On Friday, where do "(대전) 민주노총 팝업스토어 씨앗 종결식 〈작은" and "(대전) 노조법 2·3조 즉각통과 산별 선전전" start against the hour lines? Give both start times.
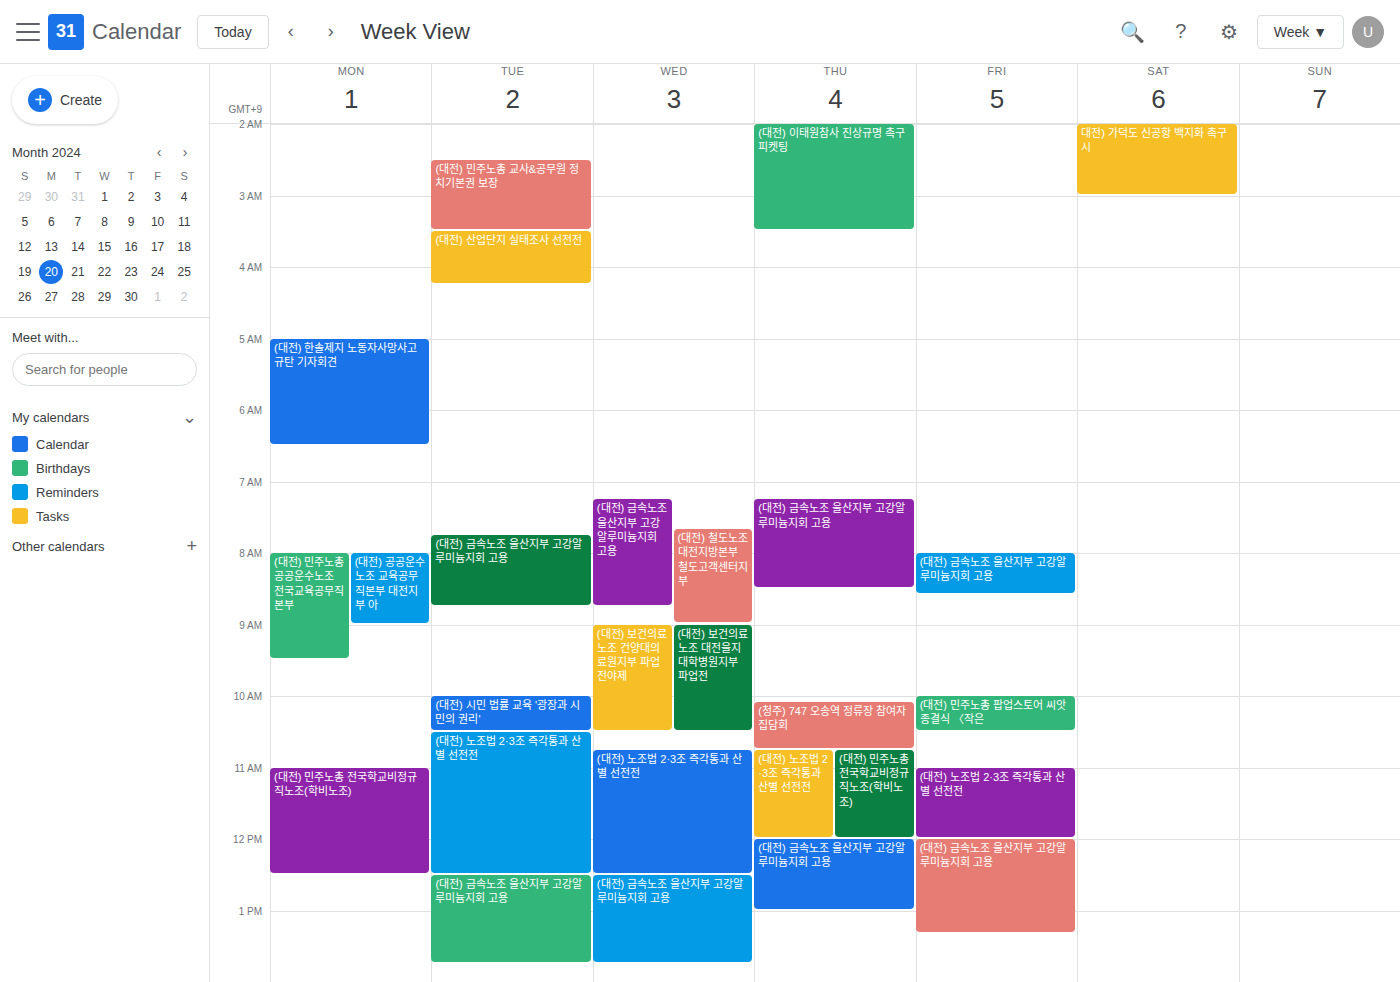
"(대전) 민주노총 팝업스토어 씨앗 종결식 〈작은": 10:00 AM, exactly on the 10 AM line. "(대전) 노조법 2·3조 즉각통과 산별 선전전": 11:00 AM, exactly on the 11 AM line.